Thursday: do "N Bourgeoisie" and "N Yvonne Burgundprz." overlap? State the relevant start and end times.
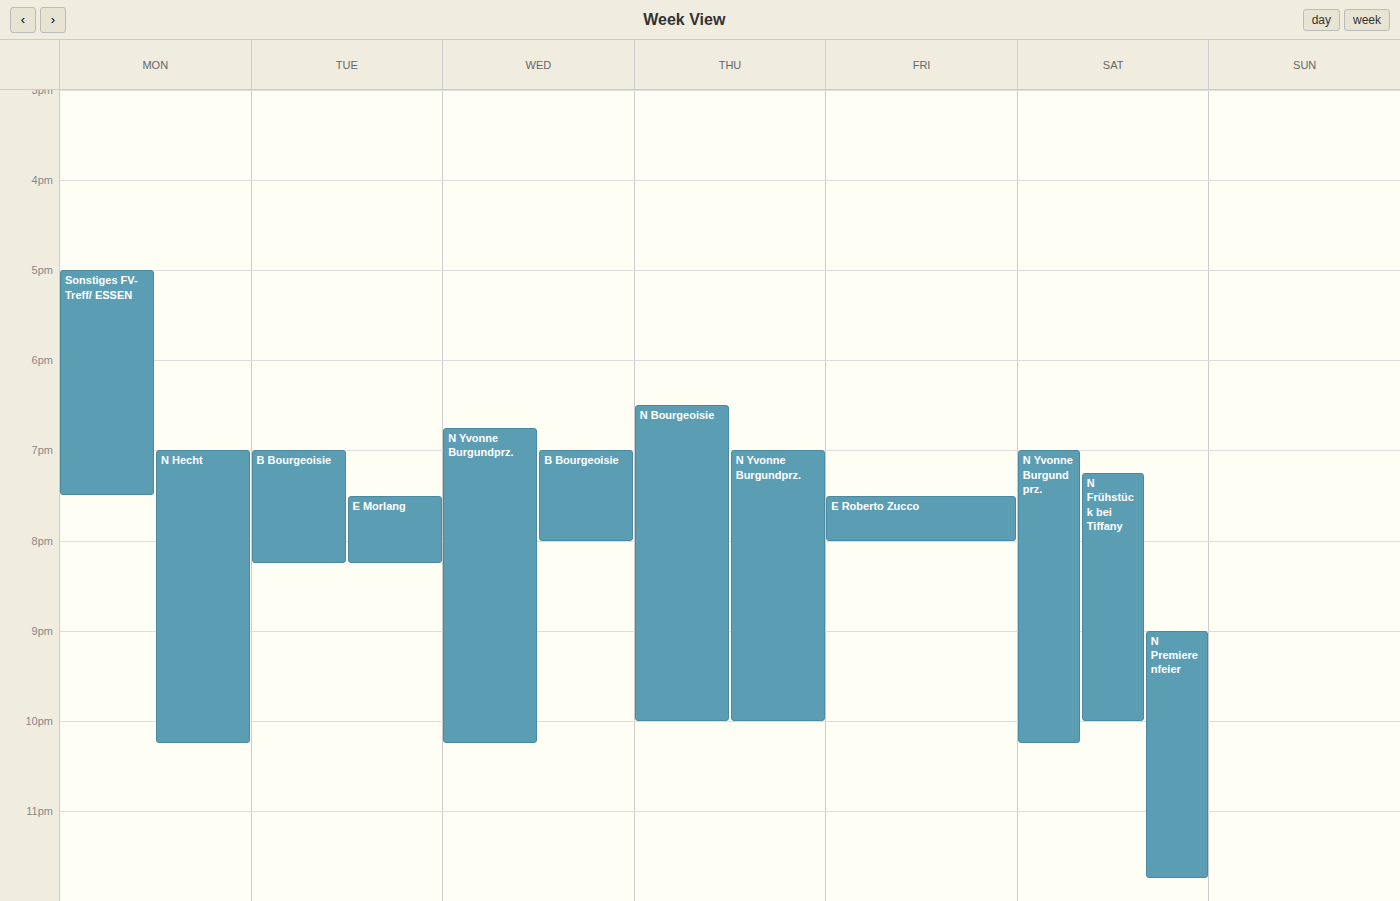
"N Yvonne Burgundprz." starts at 7:00 PM, before "N Bourgeoisie" ends at 10:00 PM -- they overlap.